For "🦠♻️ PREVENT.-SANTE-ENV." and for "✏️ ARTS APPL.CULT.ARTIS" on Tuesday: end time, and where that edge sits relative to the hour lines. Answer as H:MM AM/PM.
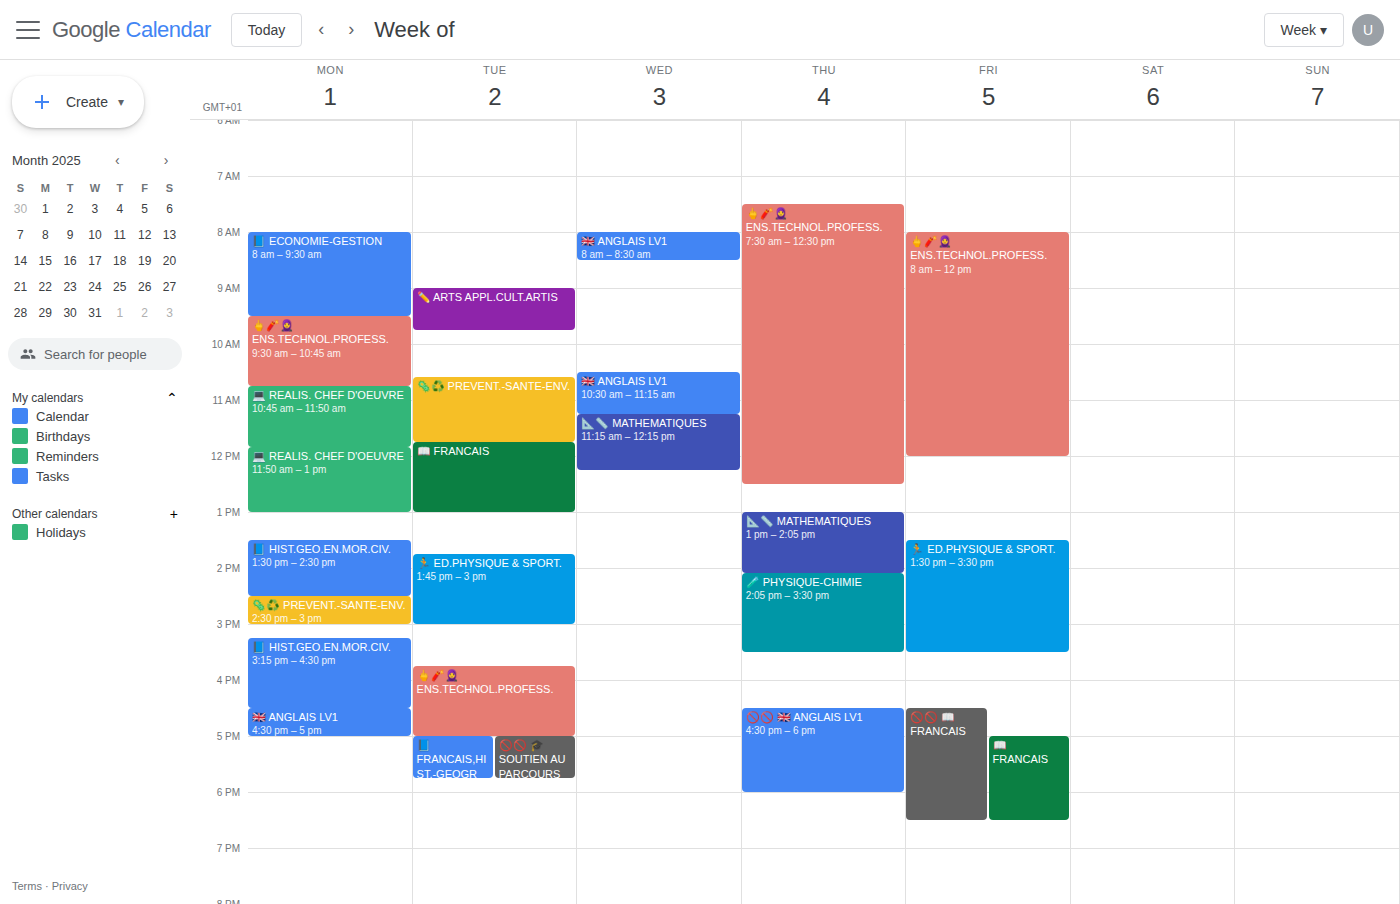
"🦠♻️ PREVENT.-SANTE-ENV.": 11:45 AM, neither: three quarters of the way from the 11 AM line to the 12 PM line. "✏️ ARTS APPL.CULT.ARTIS": 9:45 AM, neither: three quarters of the way from the 9 AM line to the 10 AM line.